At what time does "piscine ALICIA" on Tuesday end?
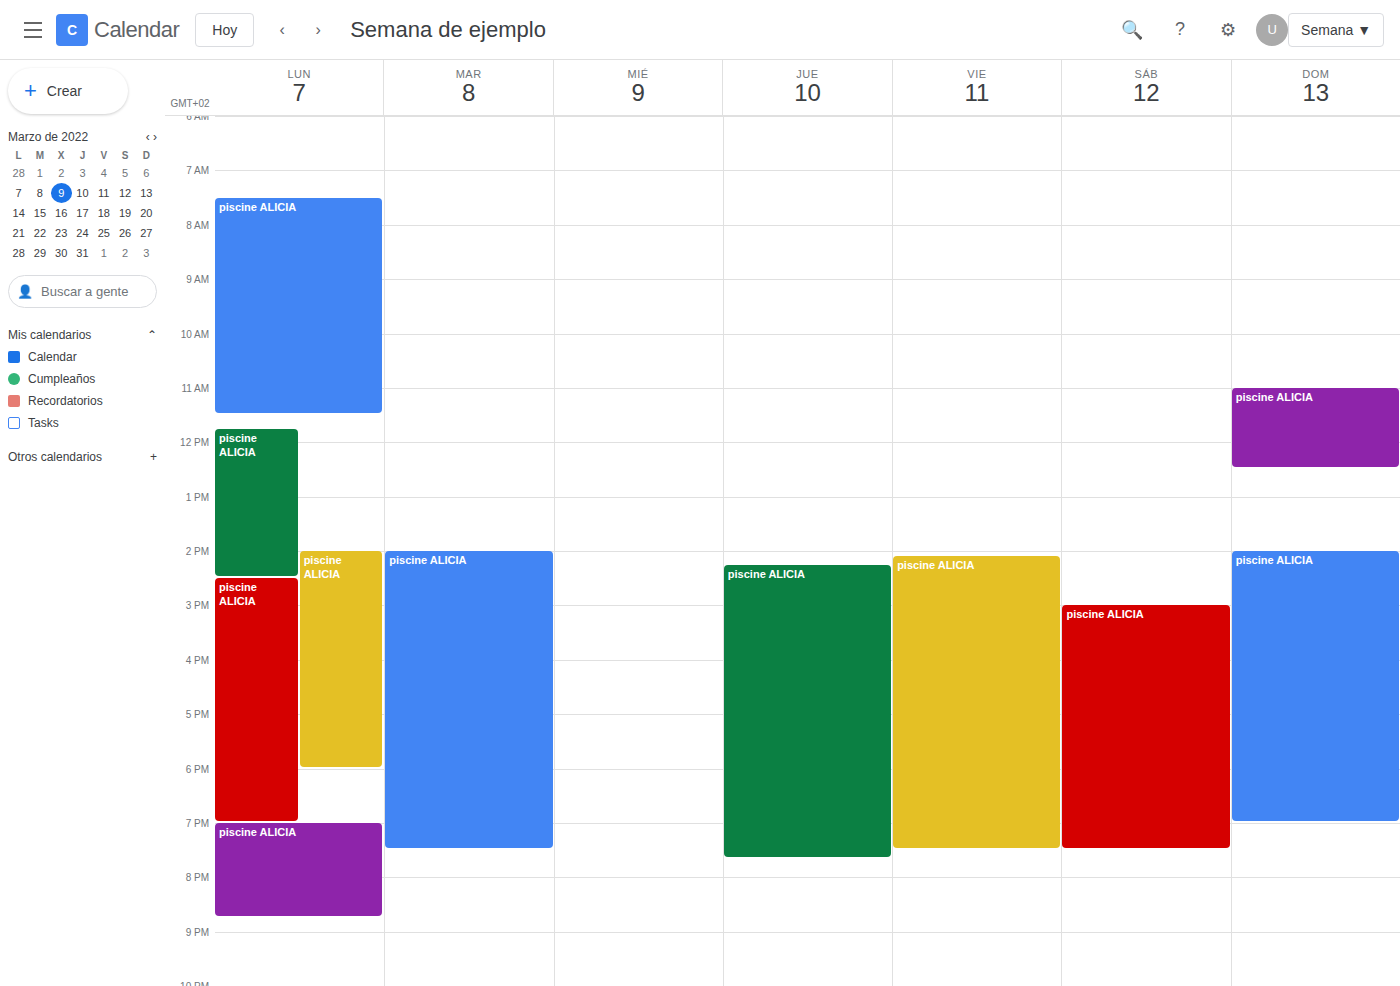
7:30 PM